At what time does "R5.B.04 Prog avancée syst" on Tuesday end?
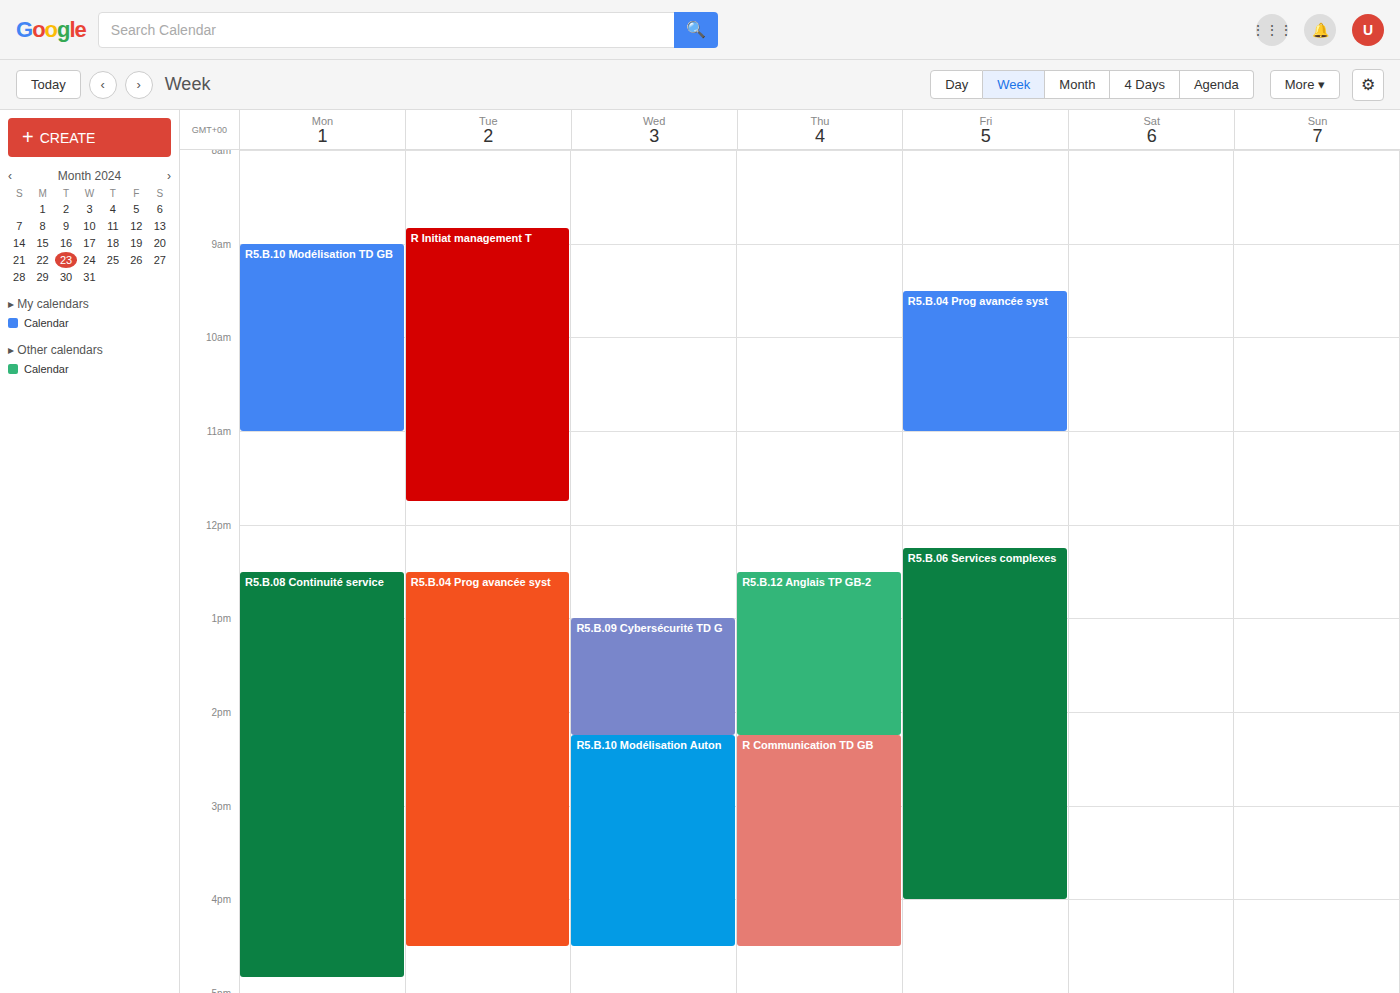
4:30 PM